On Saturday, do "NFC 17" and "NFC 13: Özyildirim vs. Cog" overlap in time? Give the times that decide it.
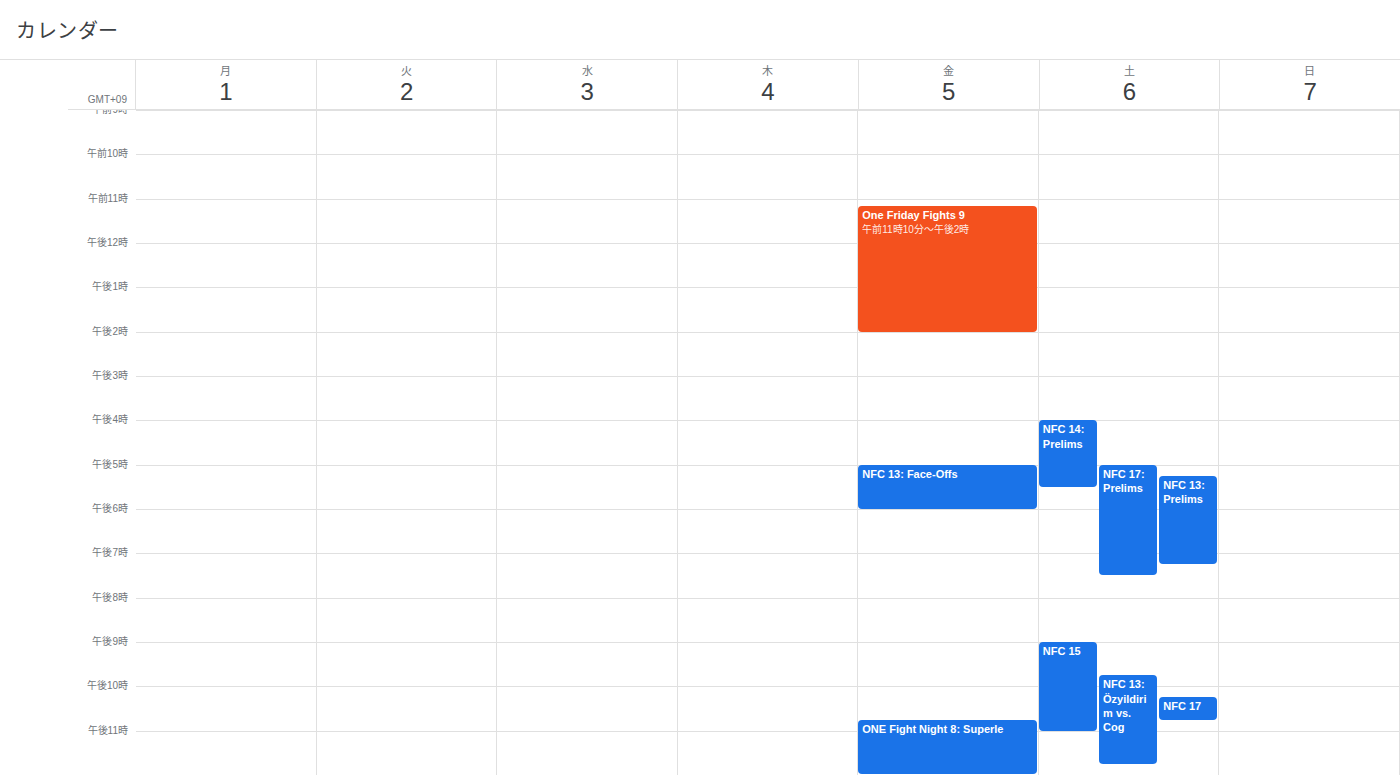
"NFC 17" runs 10:15 PM to 10:45 PM, inside "NFC 13: Özyildirim vs. Cog" -- they overlap.